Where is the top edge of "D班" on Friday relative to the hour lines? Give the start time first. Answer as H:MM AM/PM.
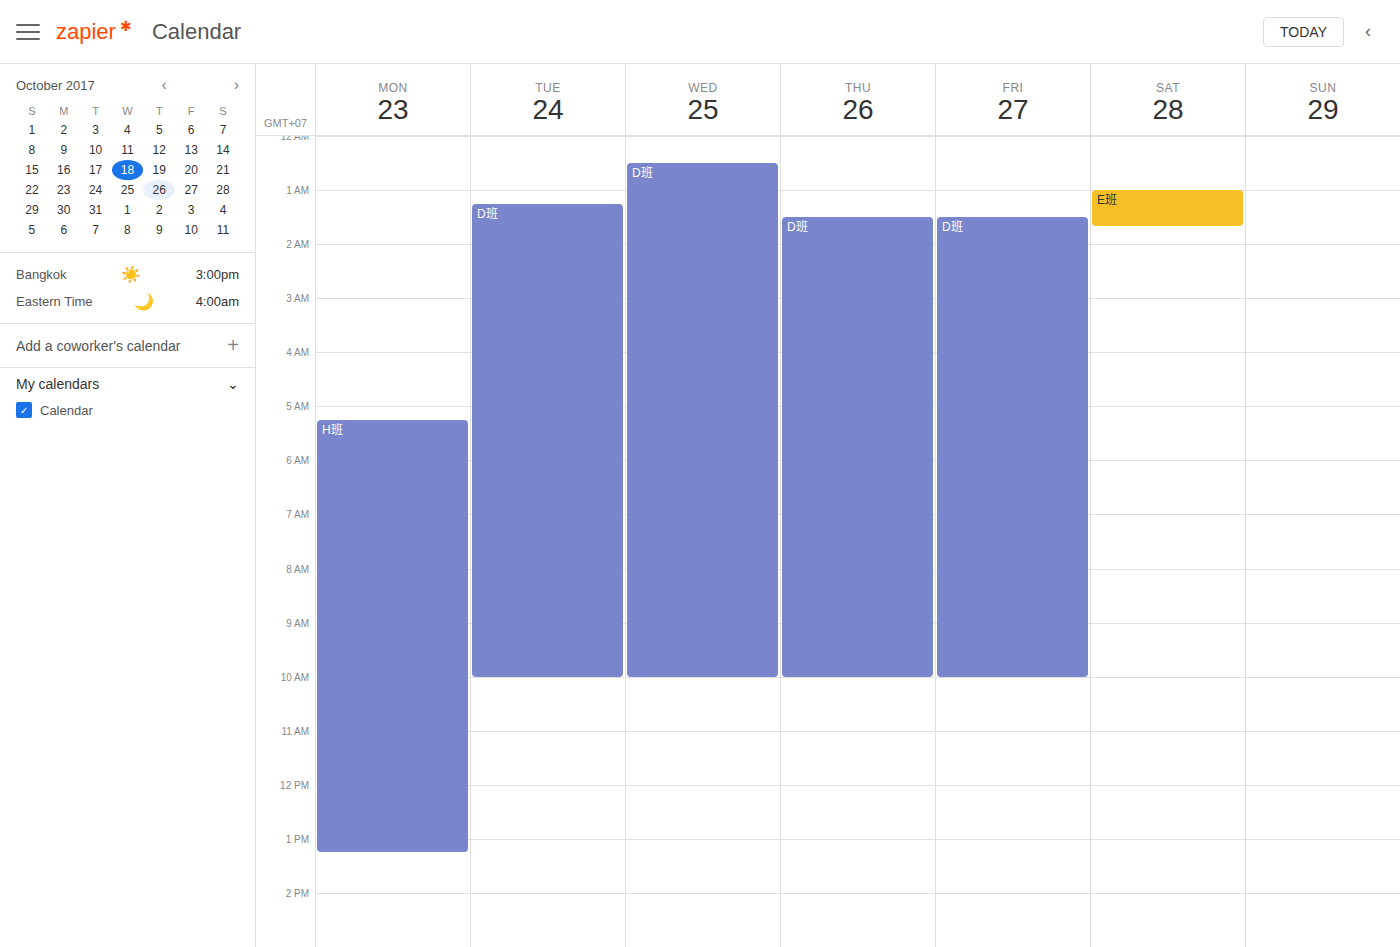
1:30 AM -- halfway between the 1 AM and 2 AM lines.